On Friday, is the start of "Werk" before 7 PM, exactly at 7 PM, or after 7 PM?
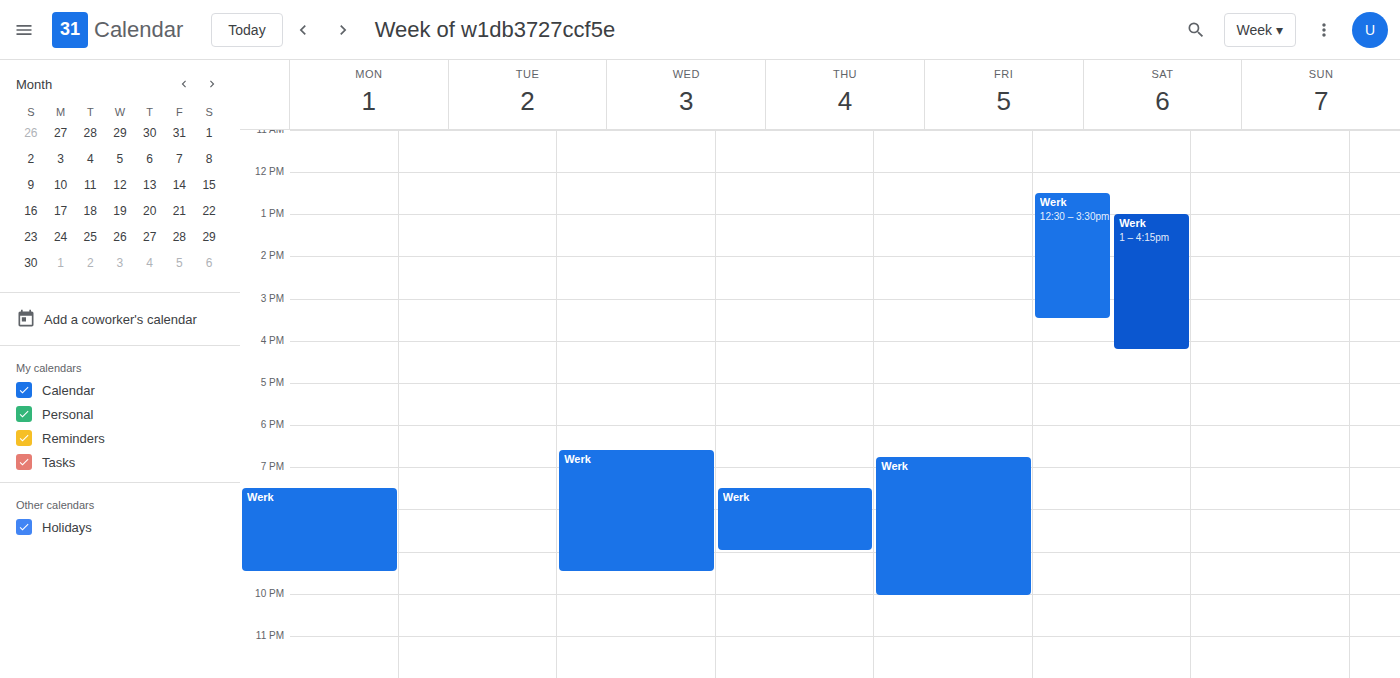
6:45 PM -- before 7 PM, 15 minutes above the 7 PM line.